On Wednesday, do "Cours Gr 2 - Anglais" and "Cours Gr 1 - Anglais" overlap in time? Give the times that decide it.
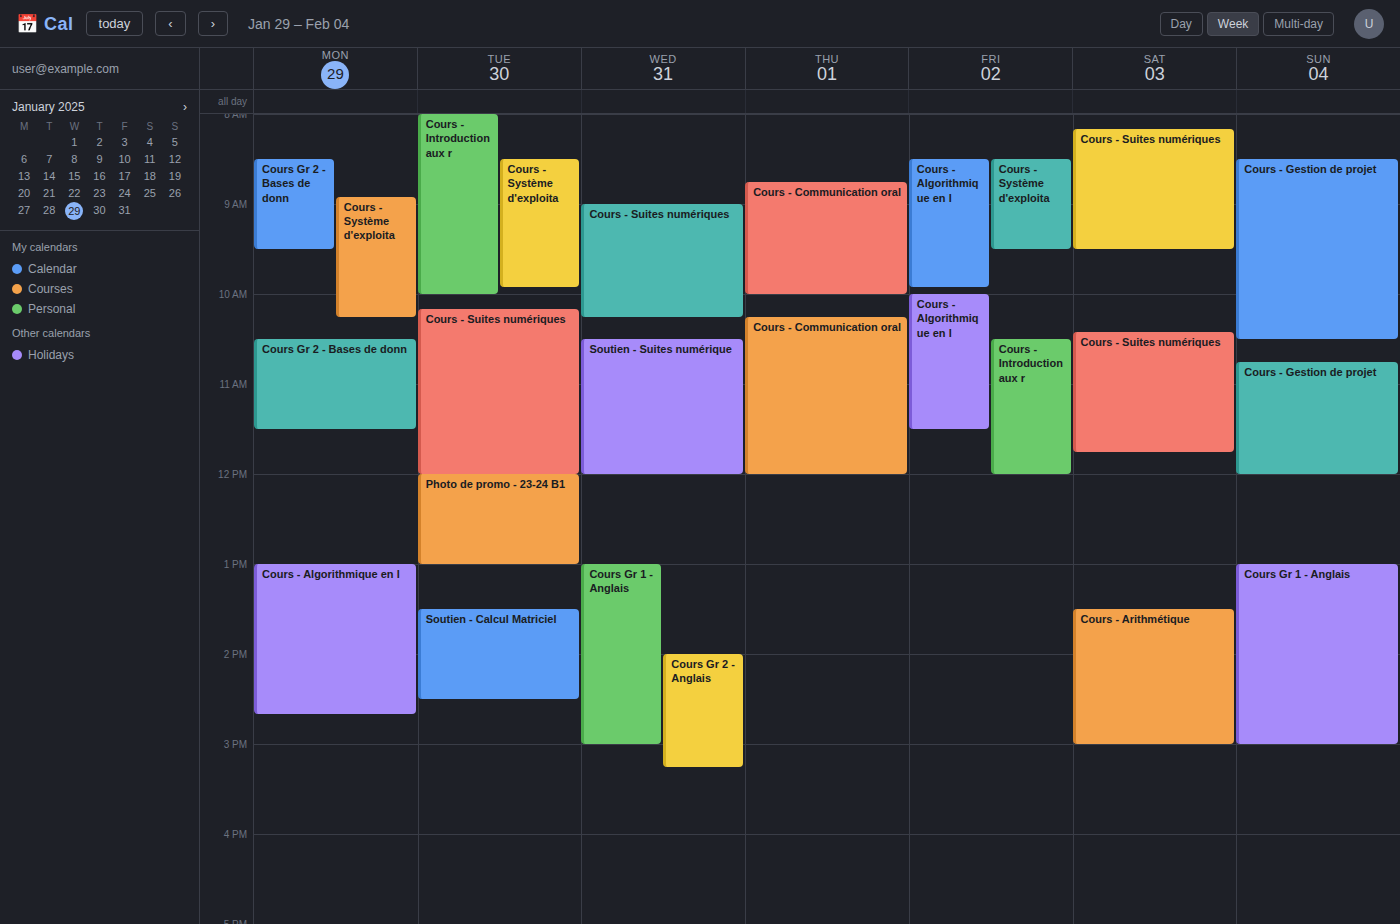
"Cours Gr 2 - Anglais" starts at 2:00 PM, before "Cours Gr 1 - Anglais" ends at 3:00 PM -- they overlap.